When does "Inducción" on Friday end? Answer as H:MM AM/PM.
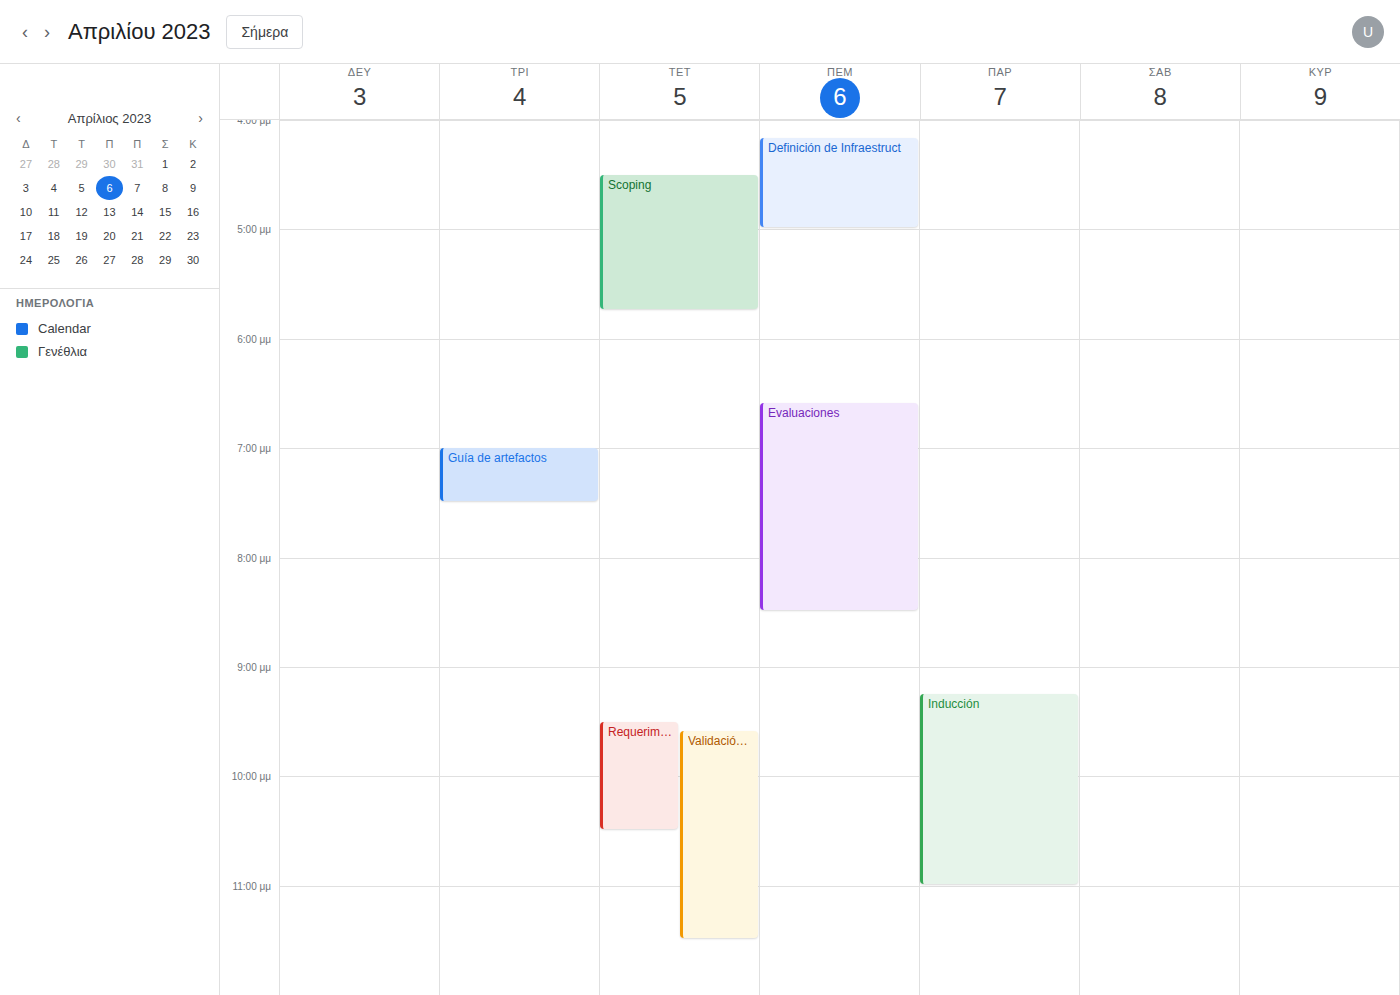
11:00 PM